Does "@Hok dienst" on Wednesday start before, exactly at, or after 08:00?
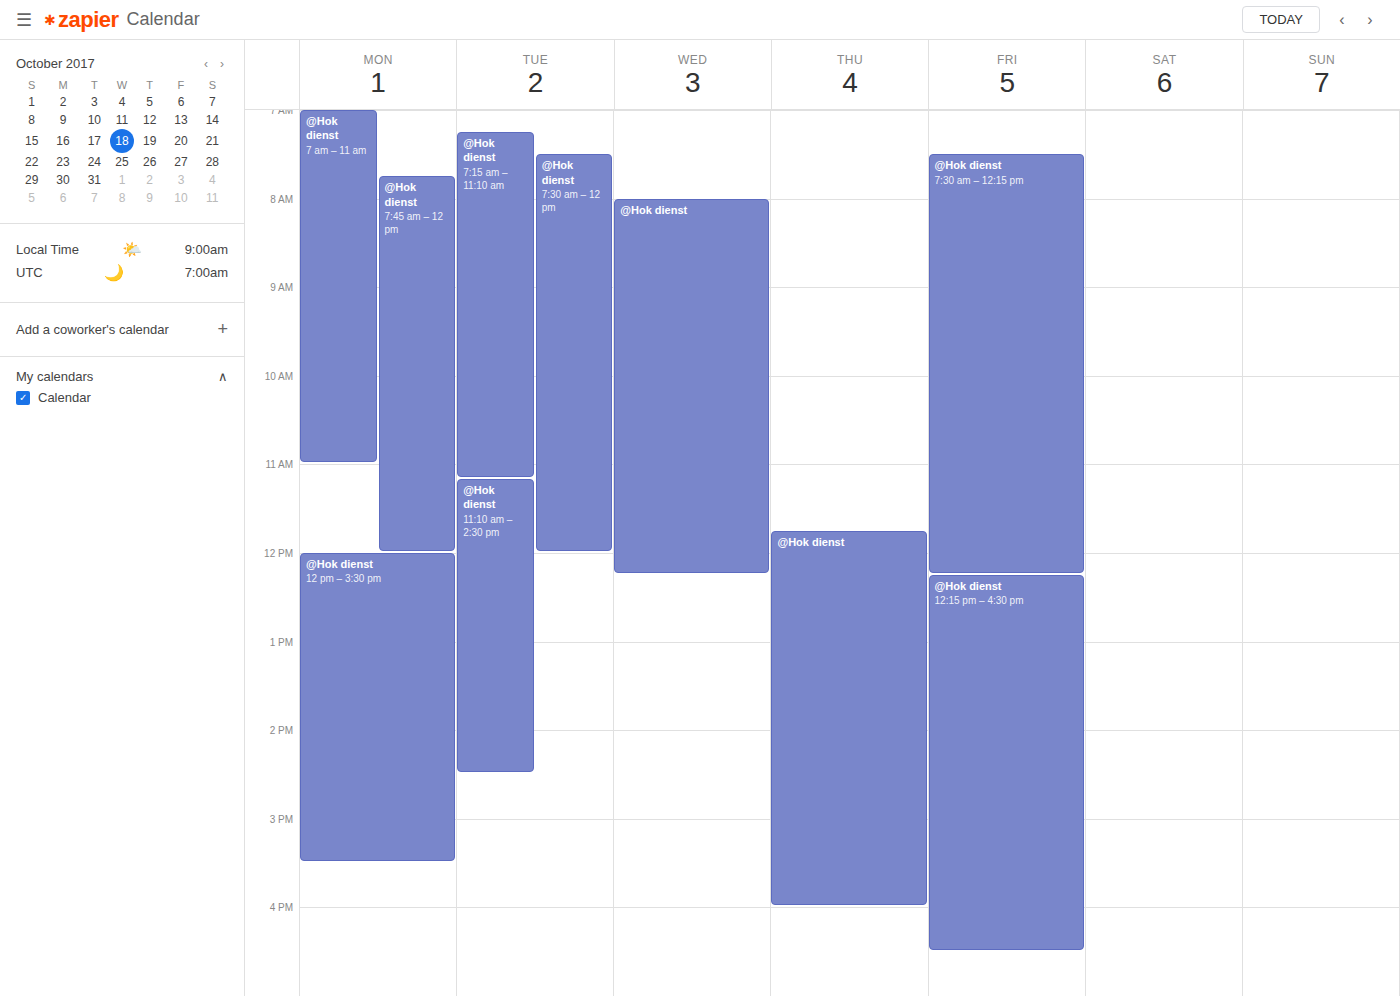
08:00 -- exactly at 08:00, on the 08:00 line.